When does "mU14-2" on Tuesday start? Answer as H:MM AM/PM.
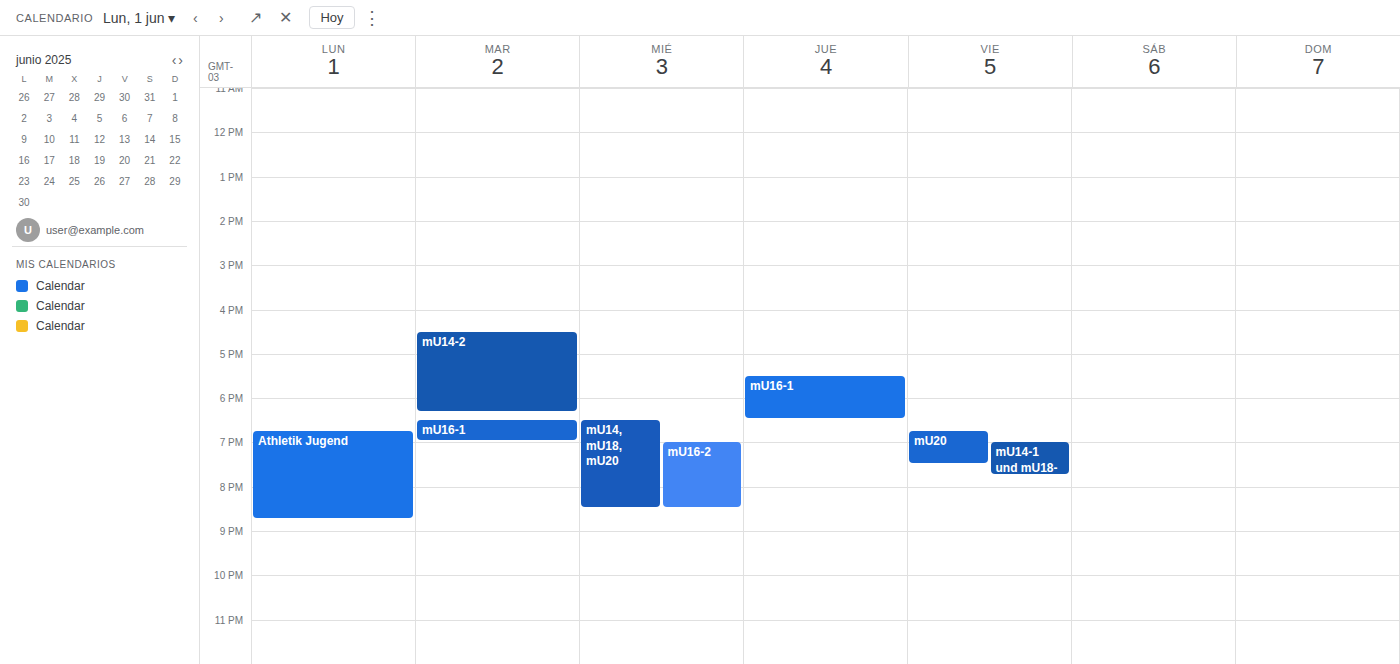
4:30 PM